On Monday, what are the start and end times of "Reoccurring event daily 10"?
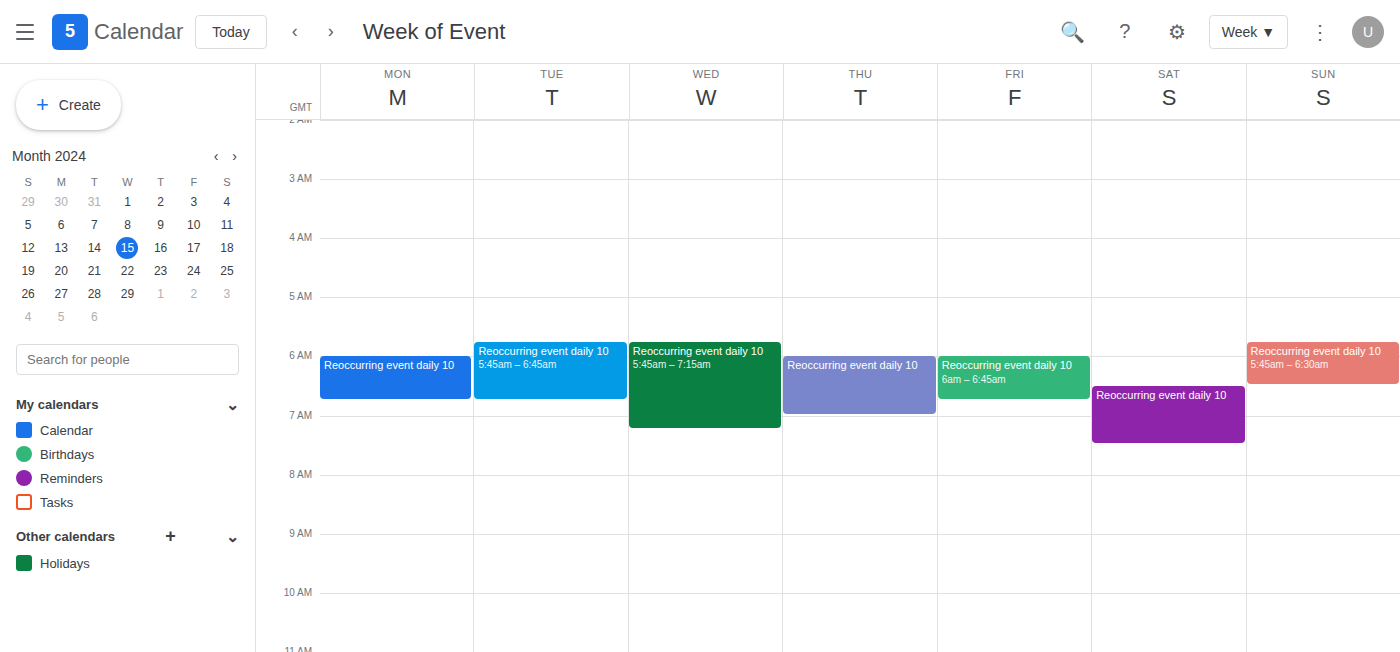
6:00 AM to 6:45 AM